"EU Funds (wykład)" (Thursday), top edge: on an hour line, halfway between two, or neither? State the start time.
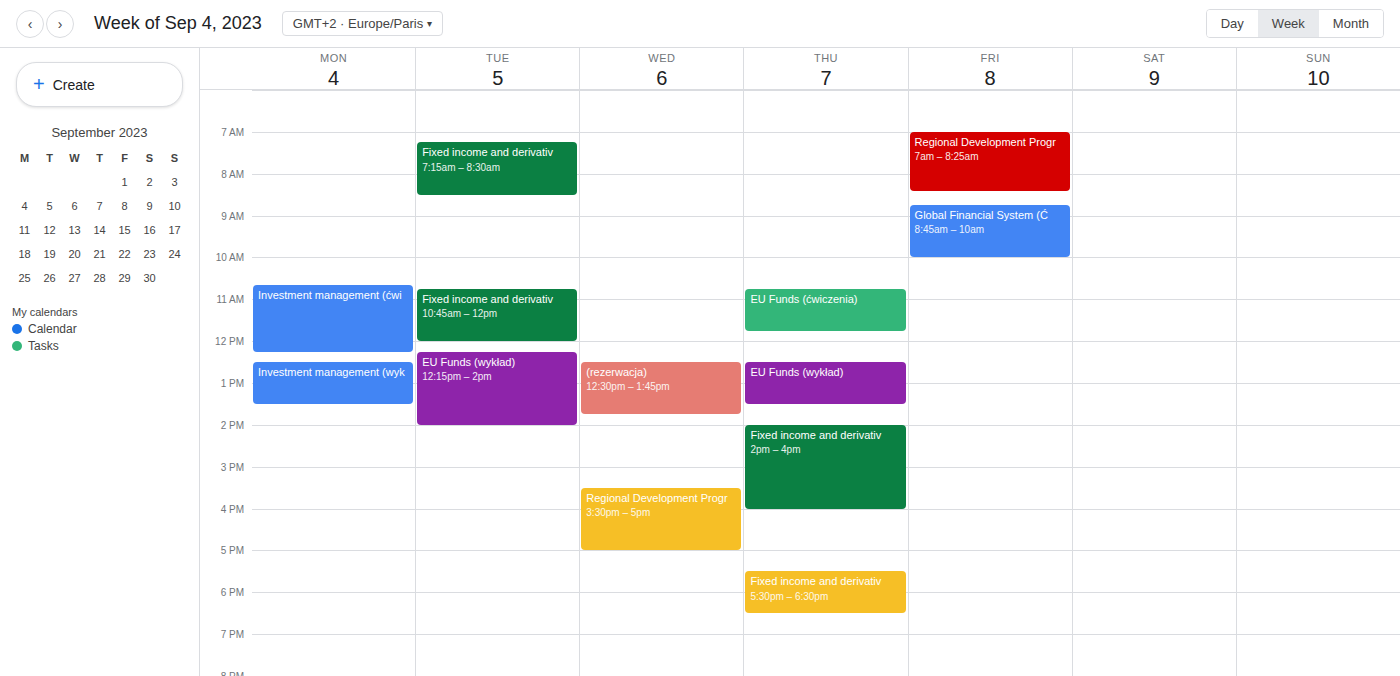
12:30 PM -- halfway between the 12 PM and 1 PM lines.